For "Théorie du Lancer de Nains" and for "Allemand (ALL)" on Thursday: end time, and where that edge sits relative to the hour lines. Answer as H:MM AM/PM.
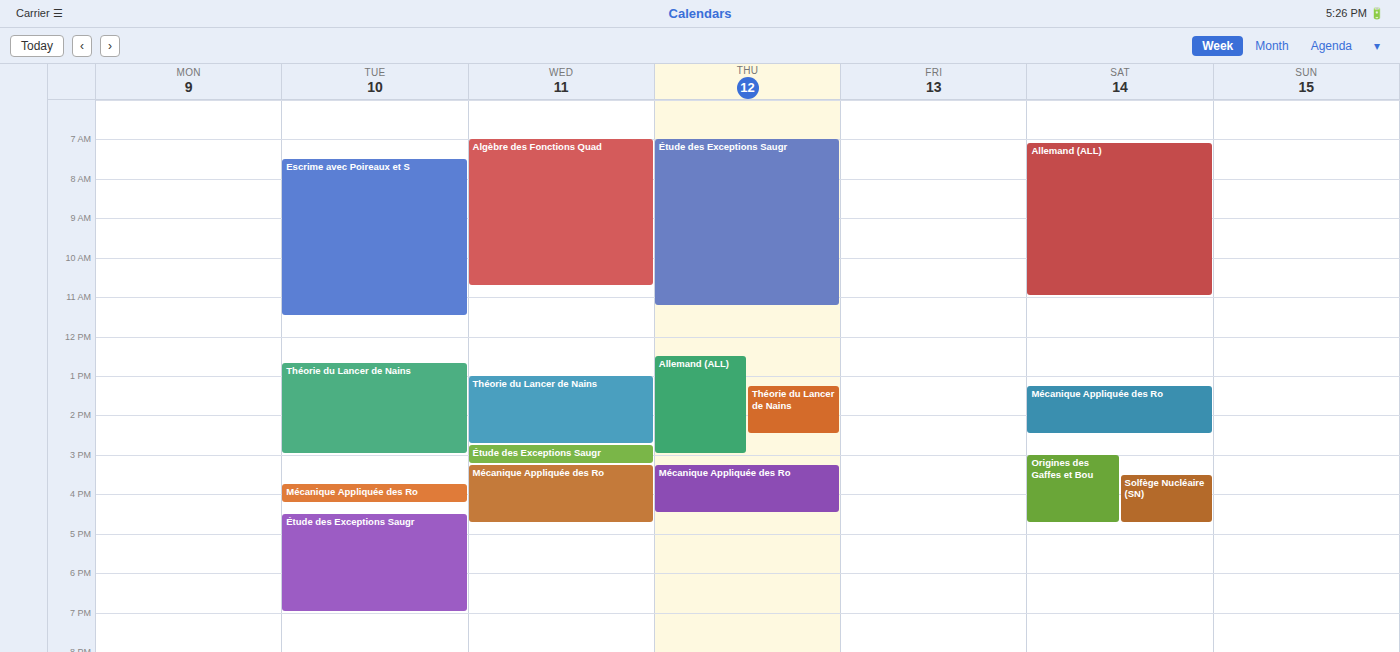
"Théorie du Lancer de Nains": 2:30 PM, halfway between the 2 PM and 3 PM lines. "Allemand (ALL)": 3:00 PM, exactly on the 3 PM line.